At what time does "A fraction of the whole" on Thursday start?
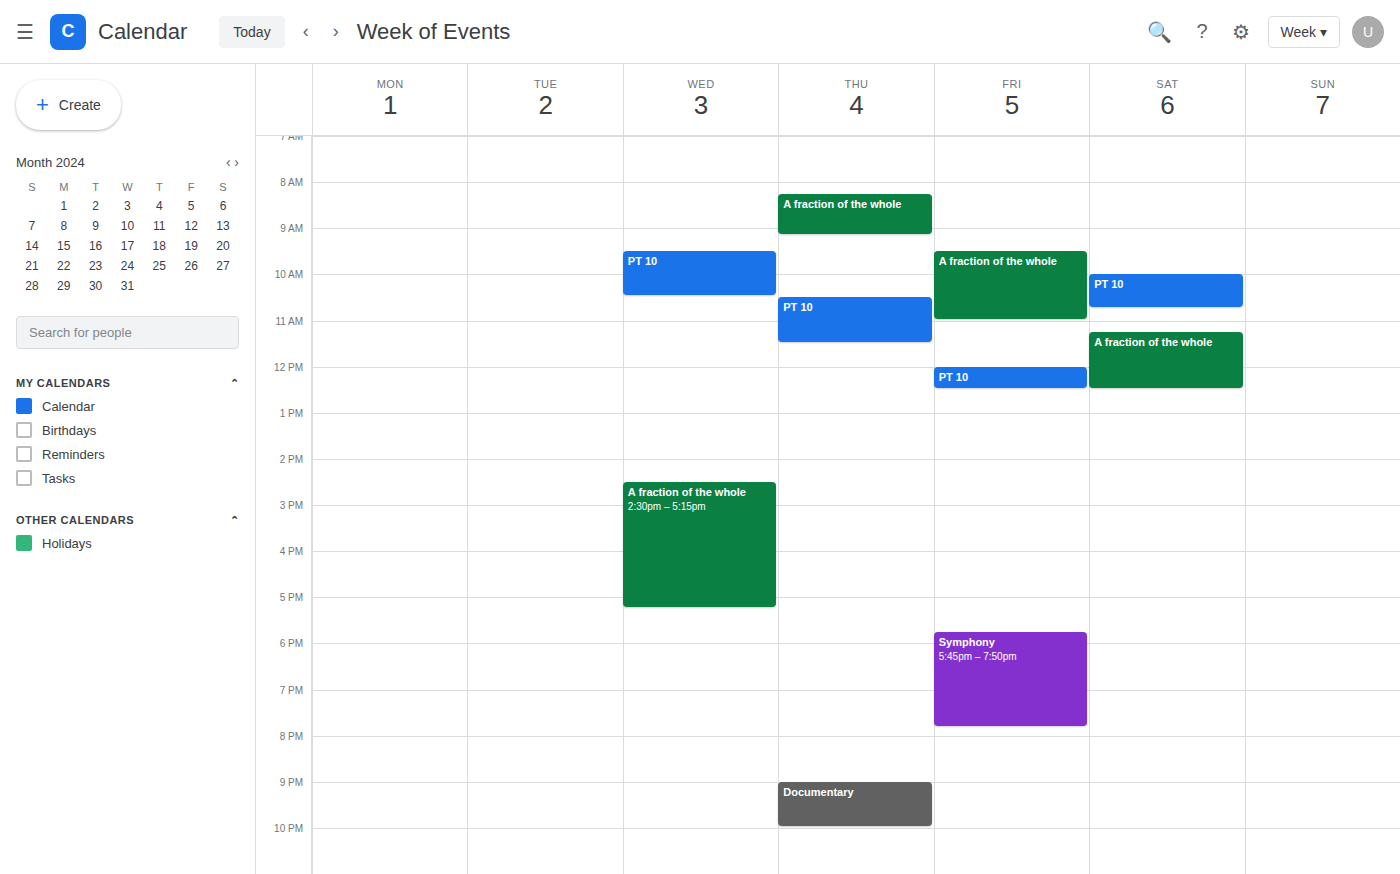
8:15 AM